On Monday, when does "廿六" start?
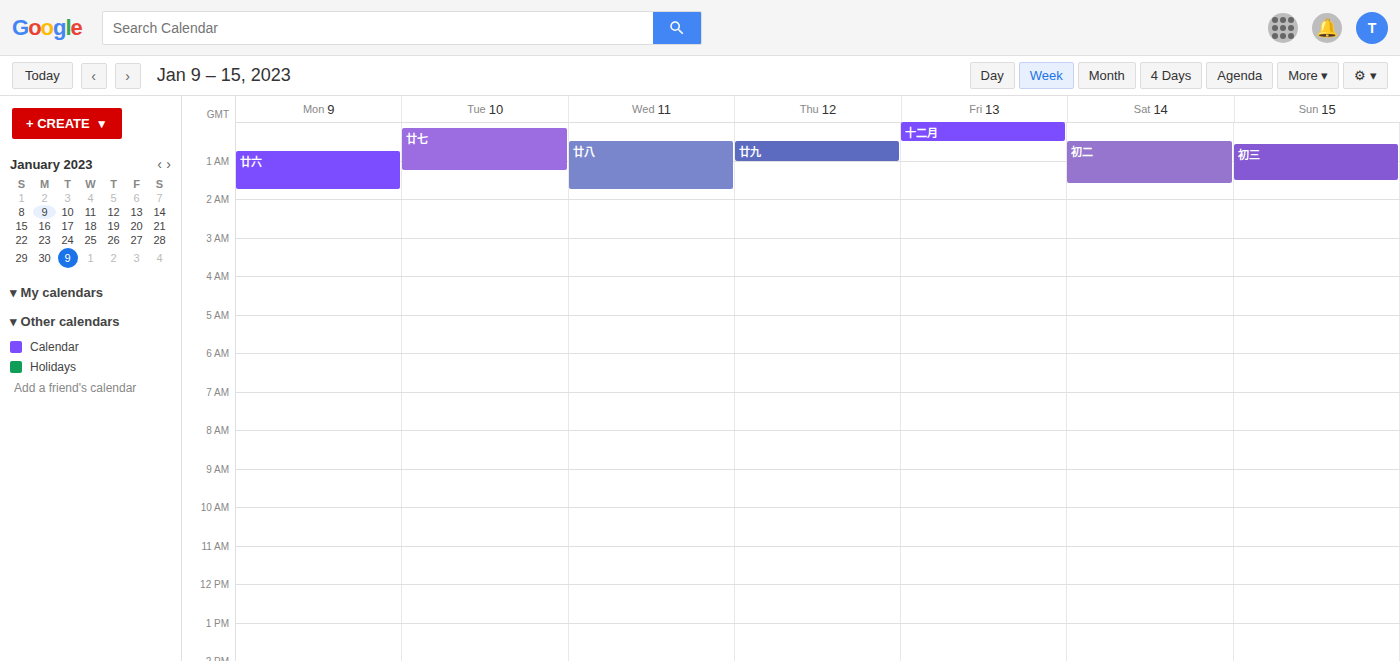
12:45 AM